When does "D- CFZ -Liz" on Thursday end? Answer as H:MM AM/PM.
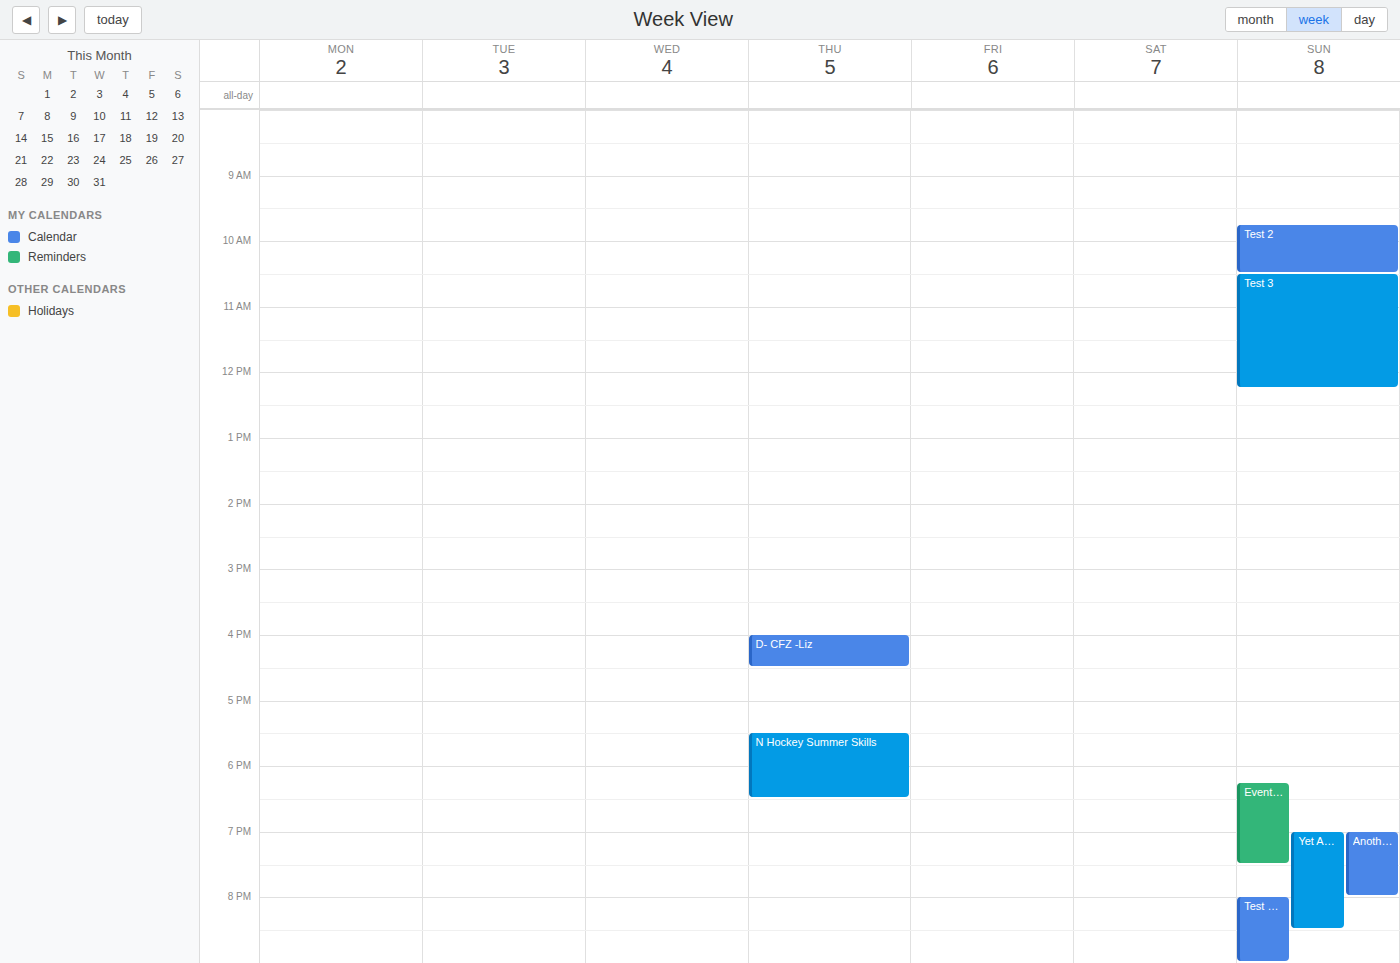
4:30 PM